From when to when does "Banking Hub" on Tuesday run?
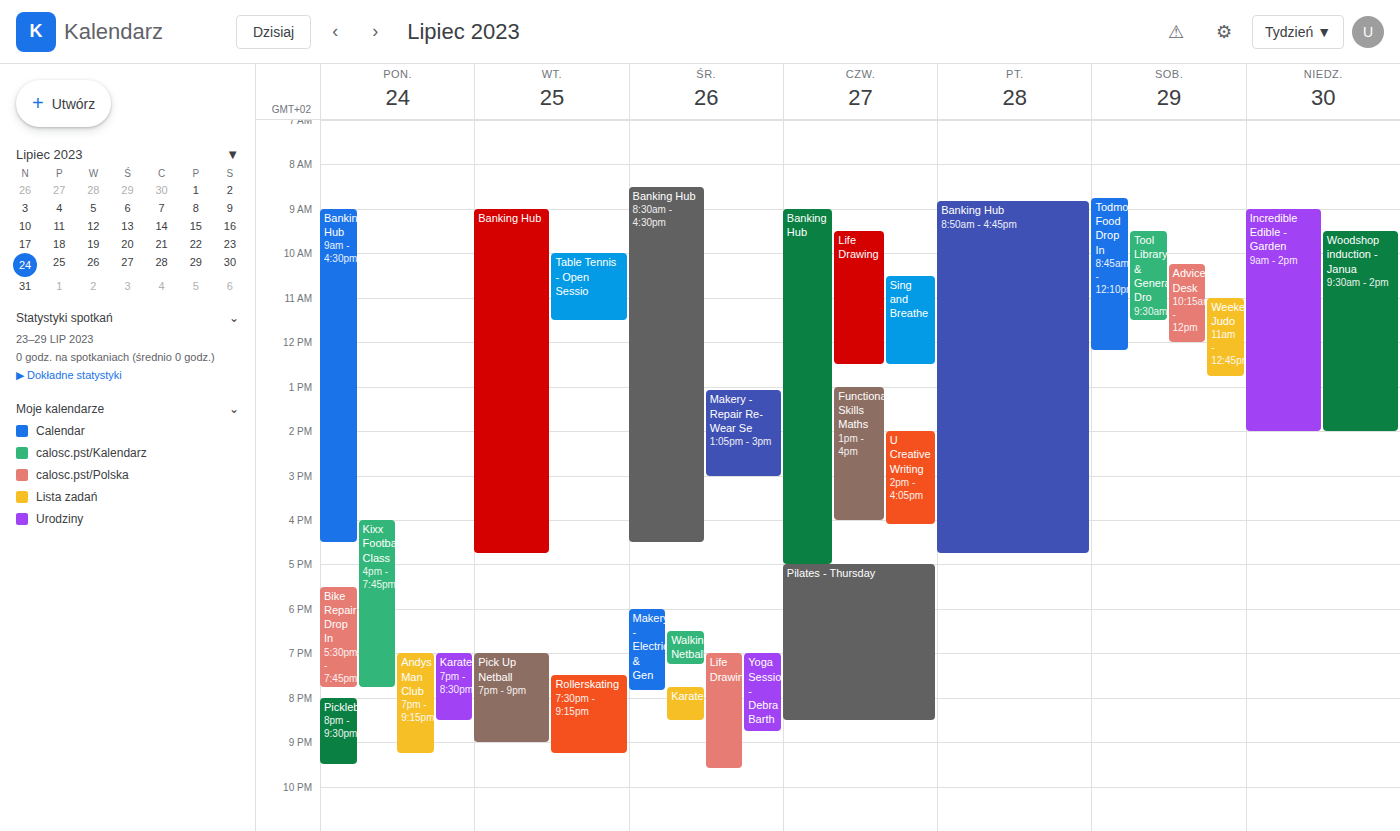
09:00 to 16:45